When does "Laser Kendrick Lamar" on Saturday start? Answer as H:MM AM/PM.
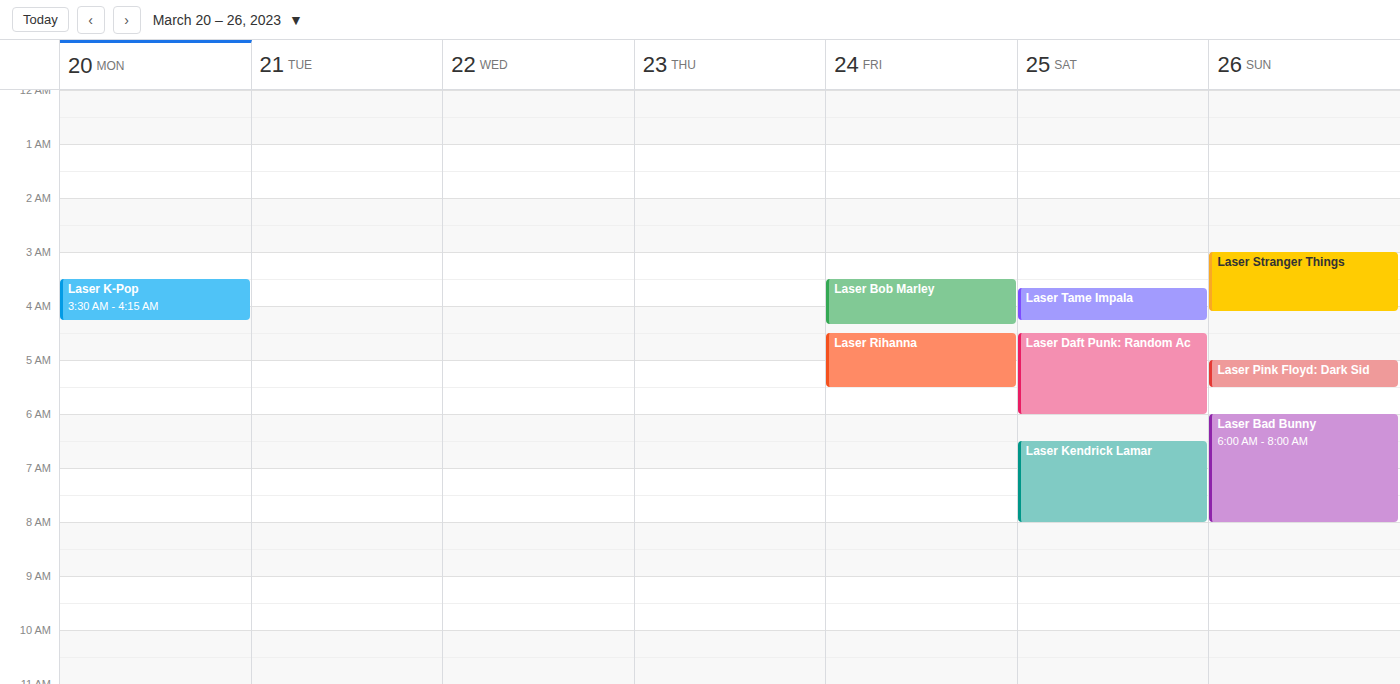
6:30 AM